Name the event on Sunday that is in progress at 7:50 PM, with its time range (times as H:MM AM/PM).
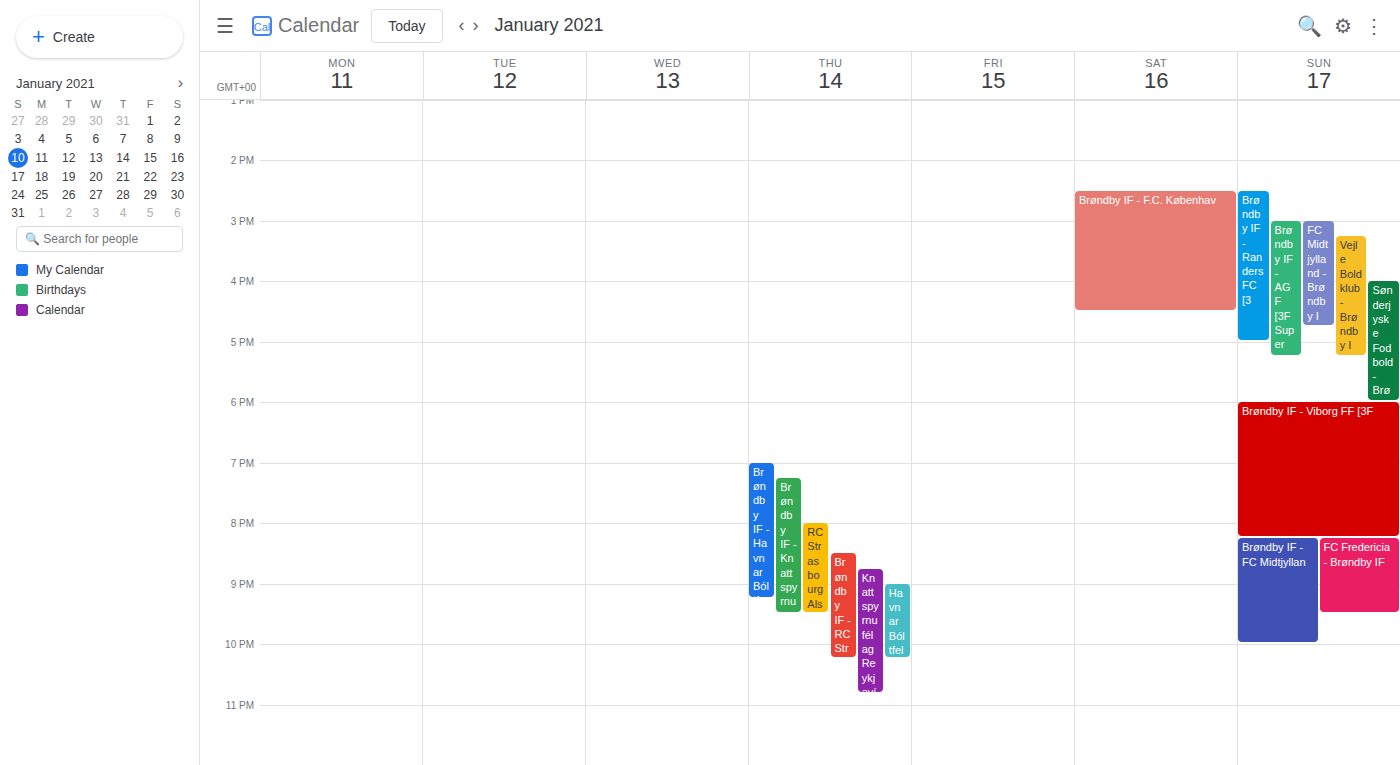
"Brøndby IF - Viborg FF [3F", 6:00 PM to 8:15 PM